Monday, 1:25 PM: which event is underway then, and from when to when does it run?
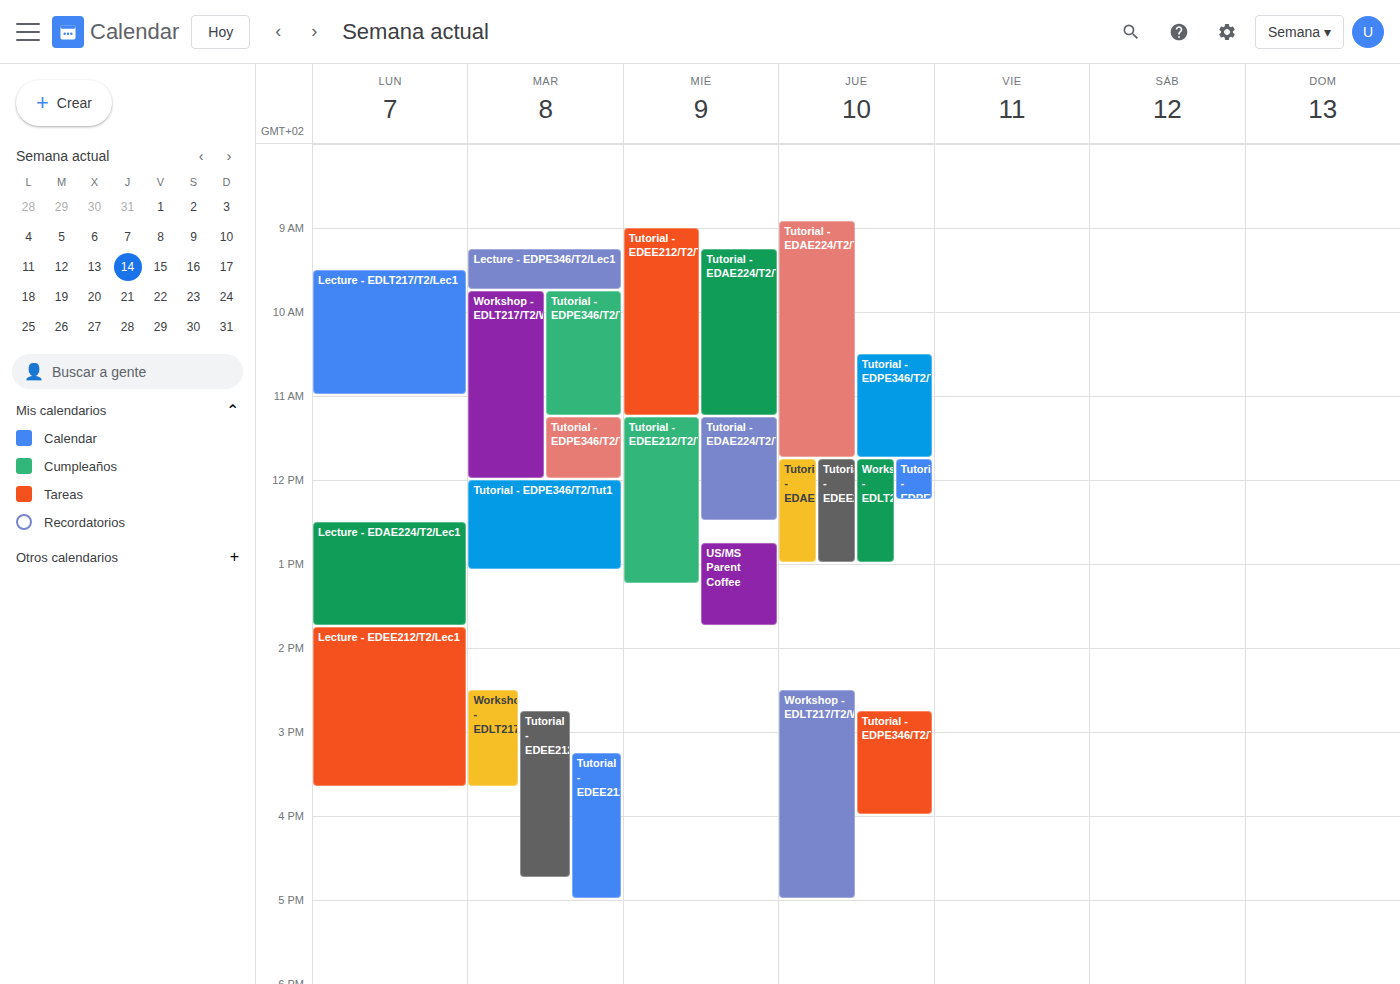
"Lecture - EDAE224/T2/Lec1", 12:30 PM to 1:45 PM